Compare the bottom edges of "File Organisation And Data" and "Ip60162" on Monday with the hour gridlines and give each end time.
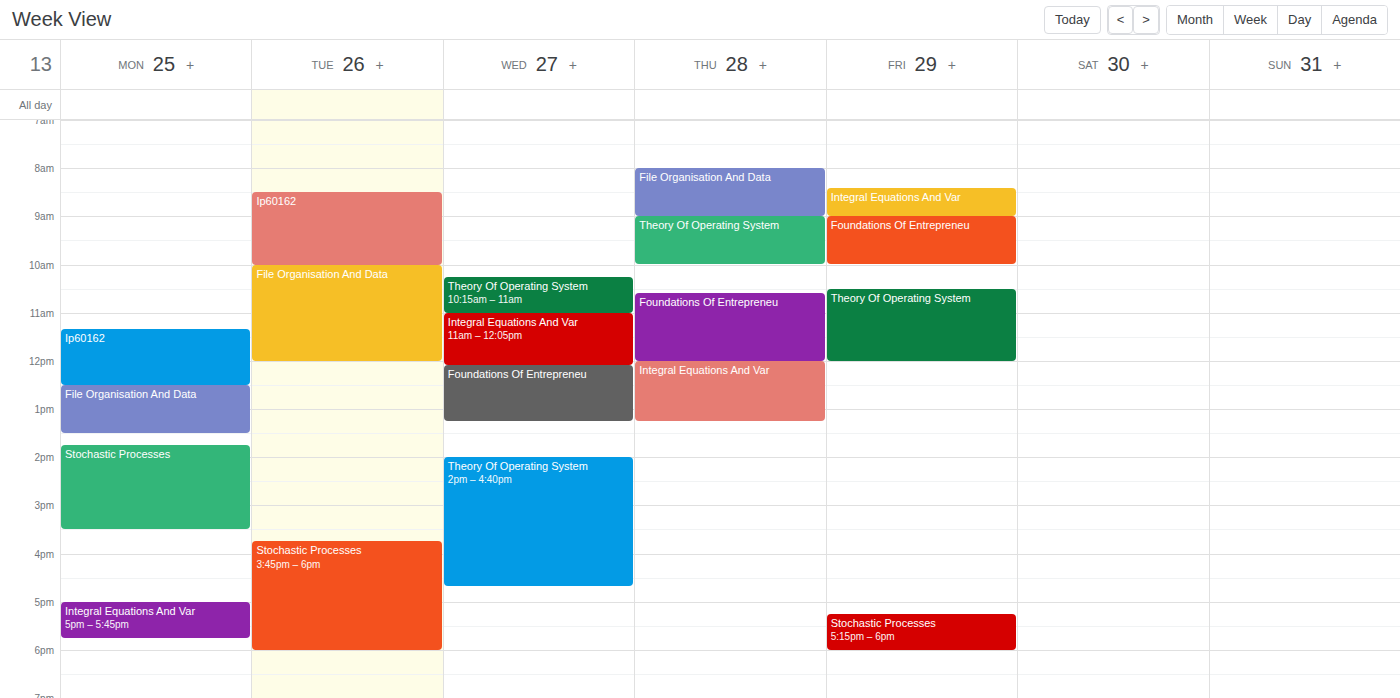
"File Organisation And Data": 13:30, halfway between the 13:00 and 14:00 lines. "Ip60162": 12:30, halfway between the 12:00 and 13:00 lines.